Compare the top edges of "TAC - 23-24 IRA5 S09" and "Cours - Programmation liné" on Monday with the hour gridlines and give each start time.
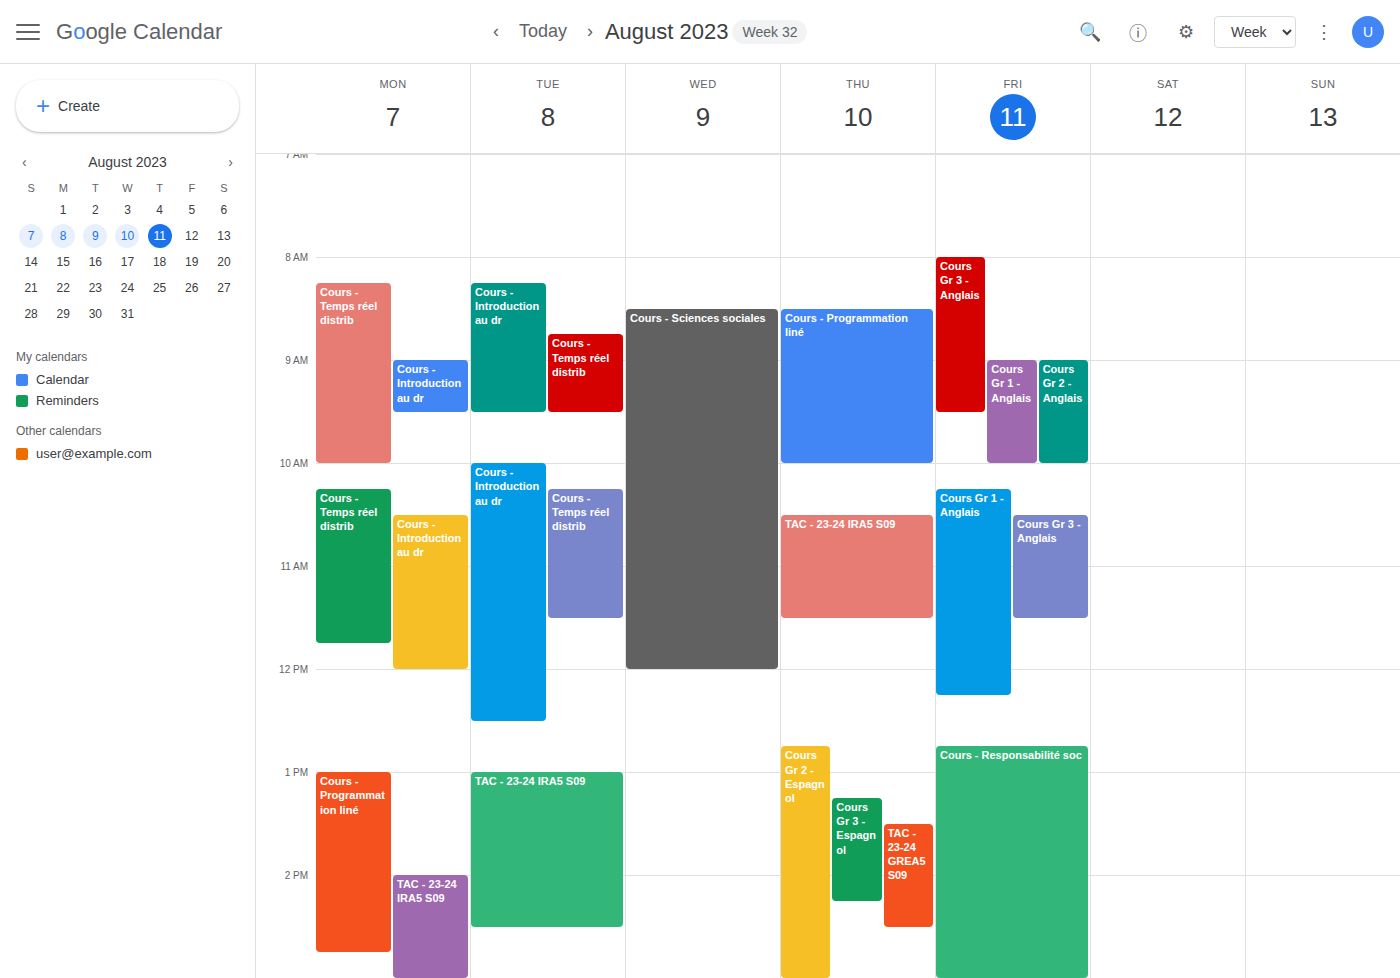
"TAC - 23-24 IRA5 S09": 2:00 PM, exactly on the 2 PM line. "Cours - Programmation liné": 1:00 PM, exactly on the 1 PM line.